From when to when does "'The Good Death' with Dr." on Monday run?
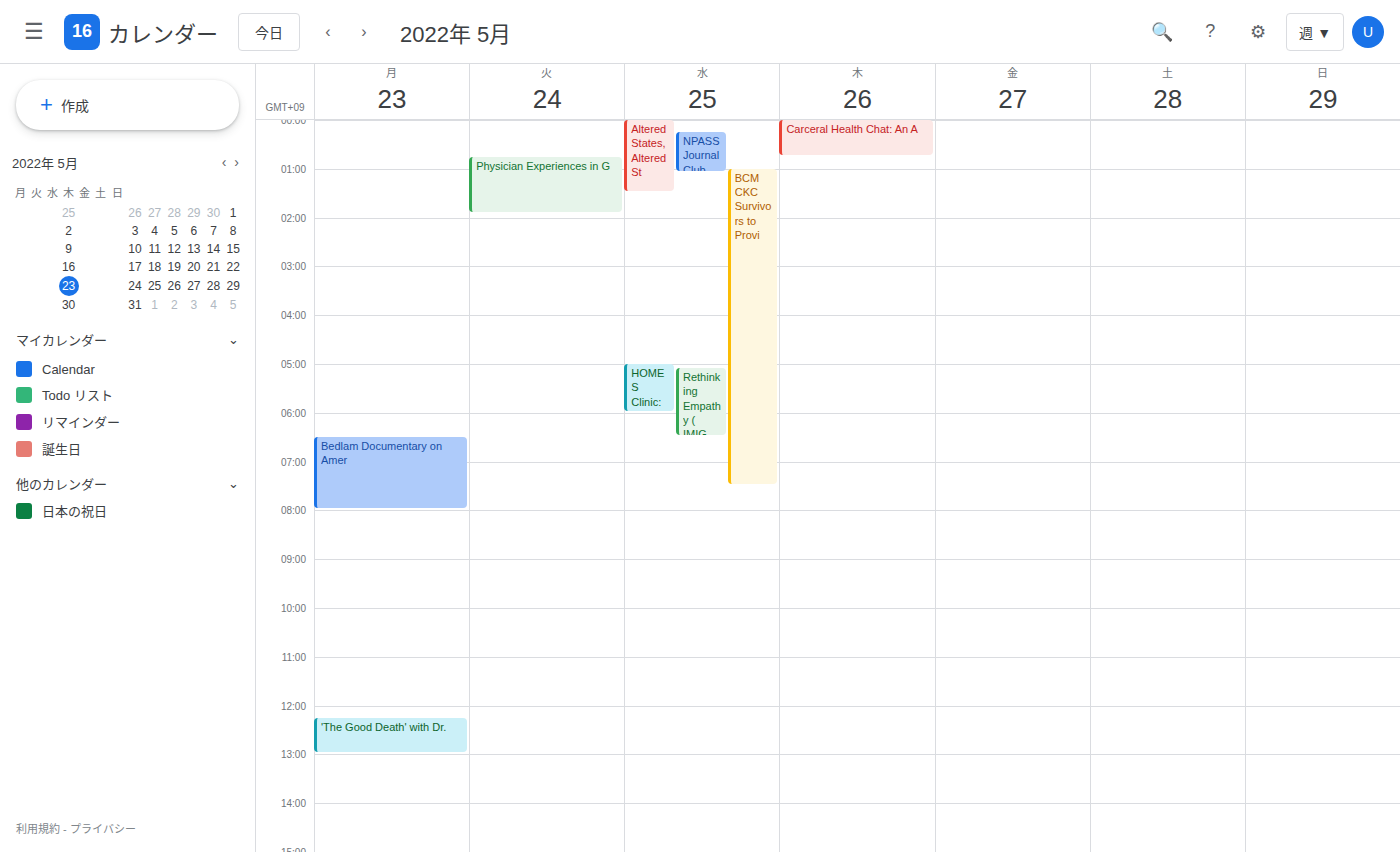
12:15 PM to 1:00 PM